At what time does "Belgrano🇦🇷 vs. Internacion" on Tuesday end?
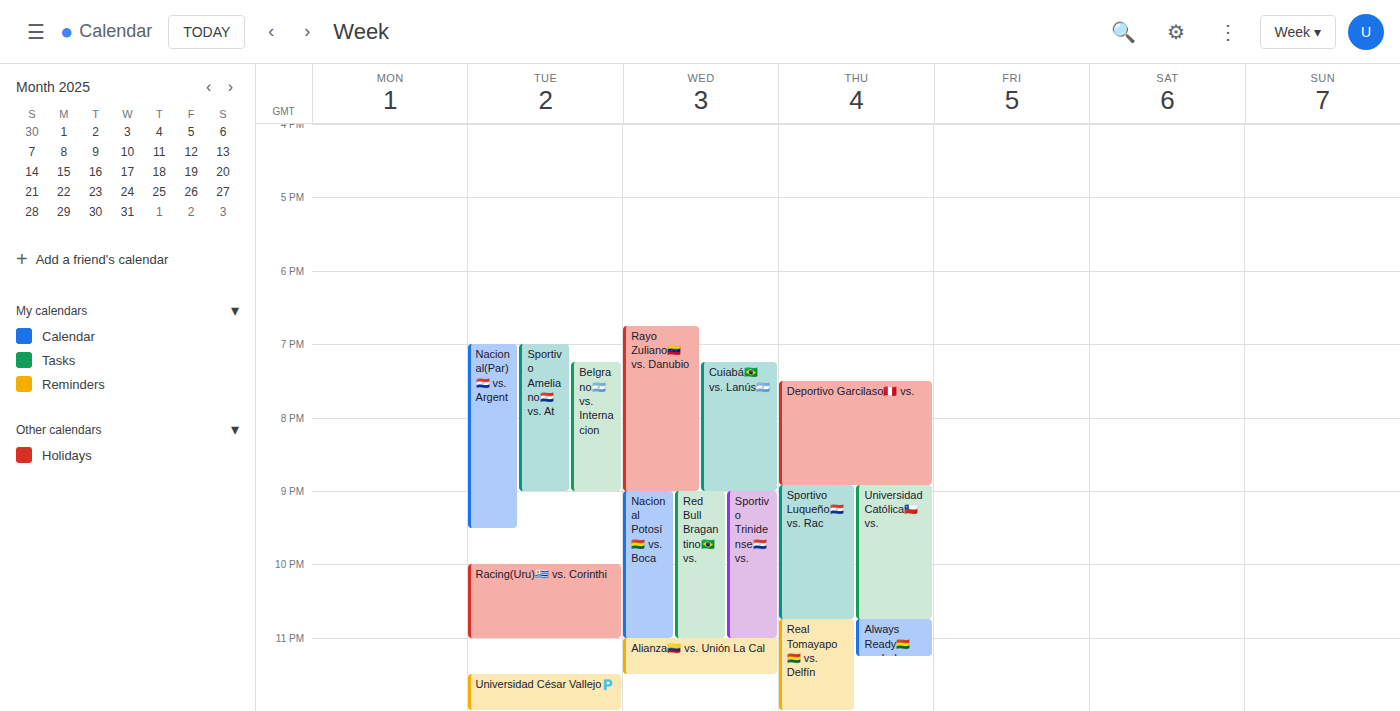
9:00 PM